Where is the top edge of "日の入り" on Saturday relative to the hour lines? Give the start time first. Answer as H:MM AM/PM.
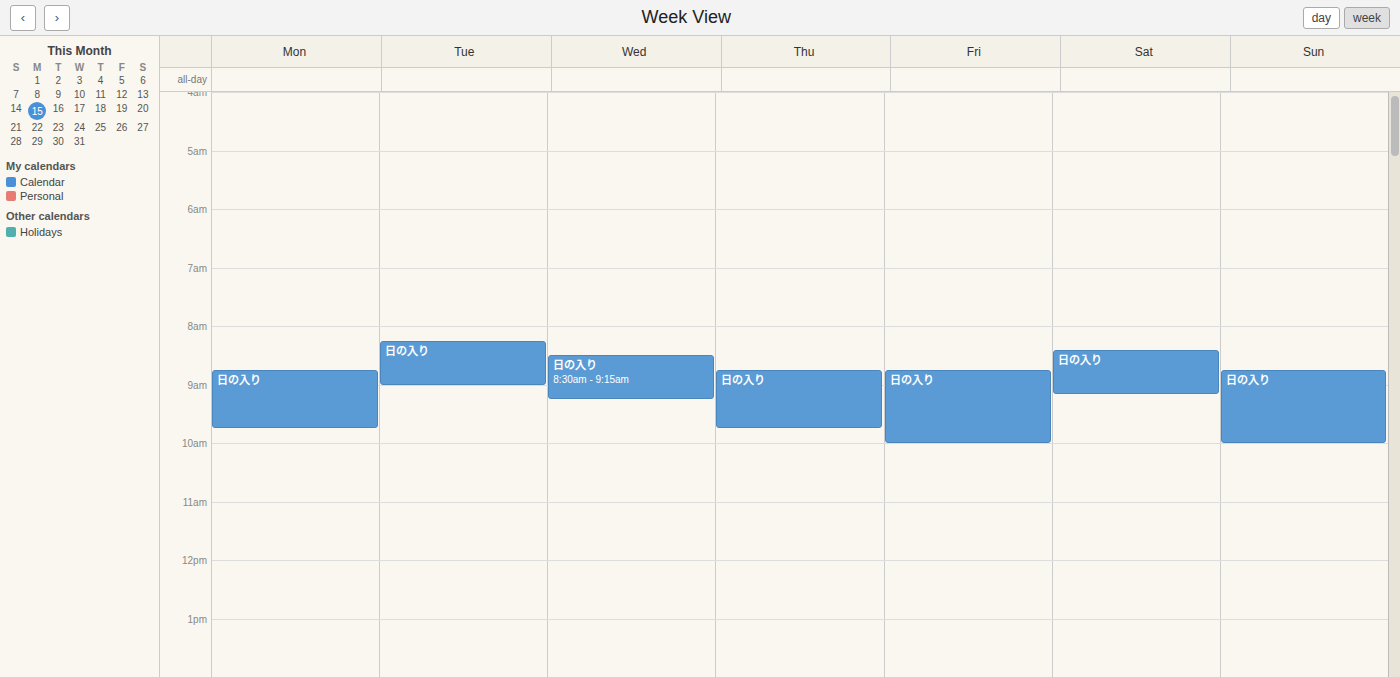
8:25 AM -- neither: 25 minutes below the 8 AM line and 35 minutes above the 9 AM line.